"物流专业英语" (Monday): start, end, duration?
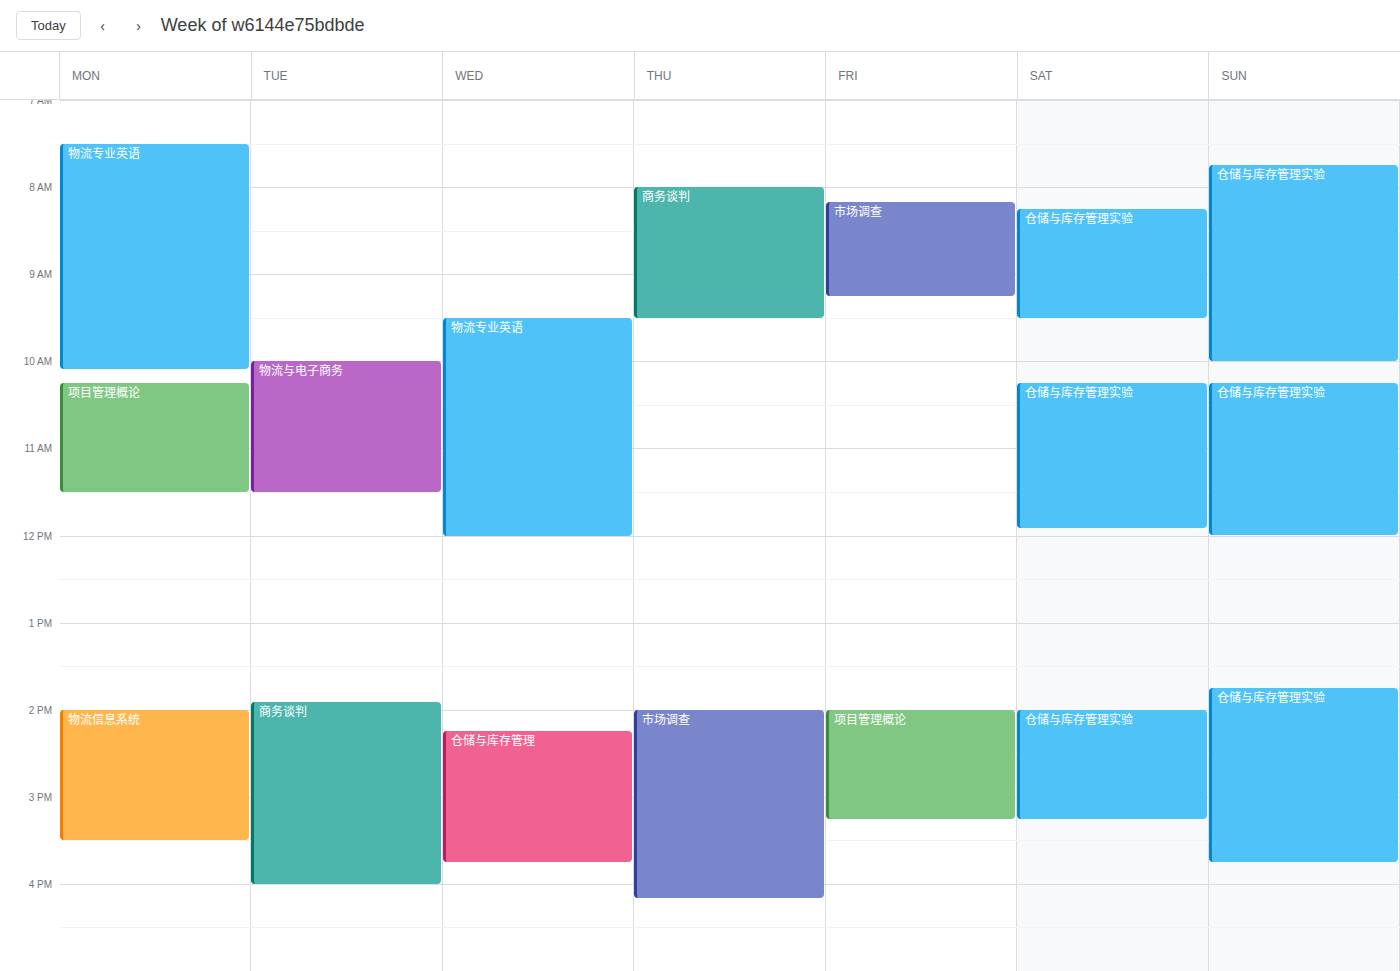
7:30 AM to 10:05 AM, 2 hours 35 minutes